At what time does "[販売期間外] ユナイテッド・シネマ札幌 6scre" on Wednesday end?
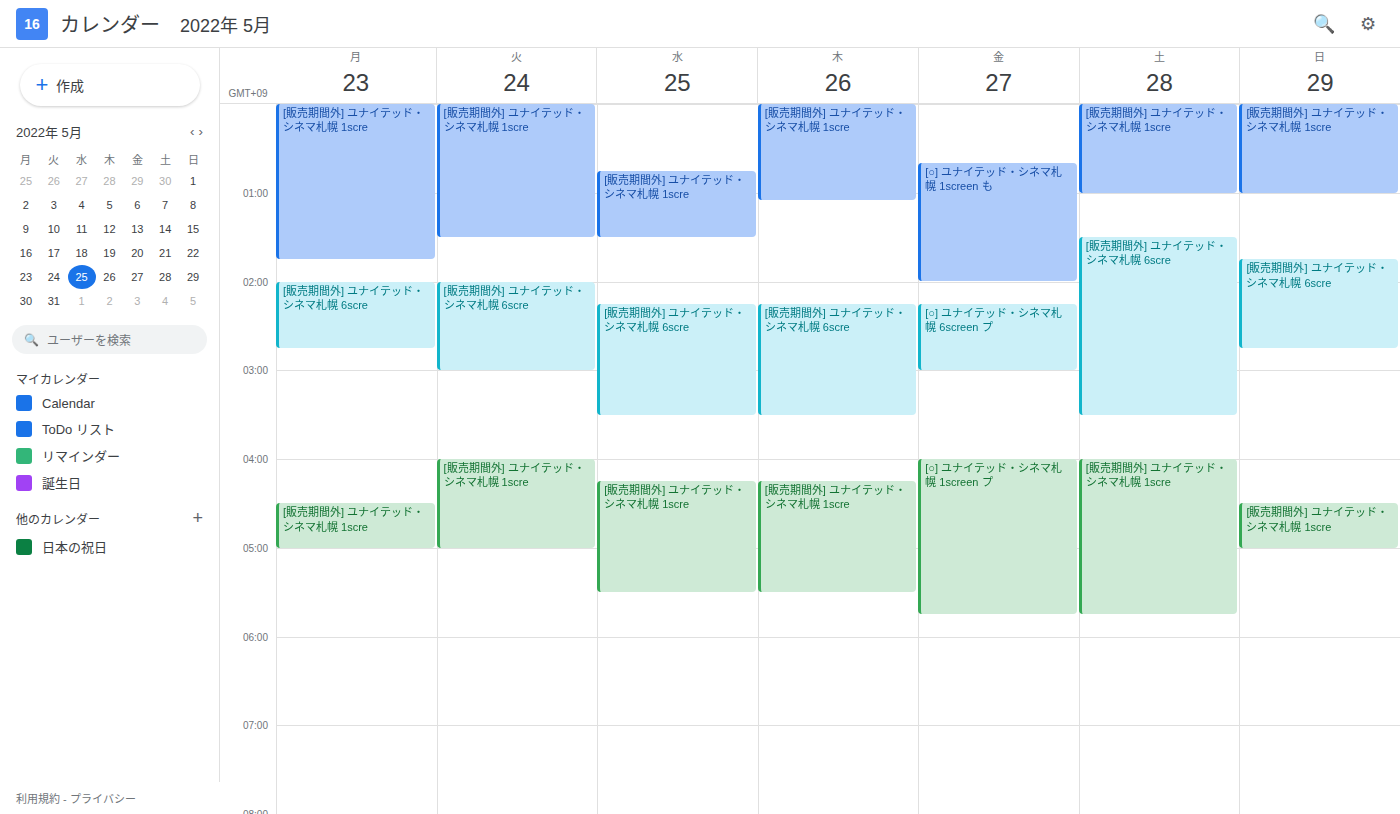
3:30 AM